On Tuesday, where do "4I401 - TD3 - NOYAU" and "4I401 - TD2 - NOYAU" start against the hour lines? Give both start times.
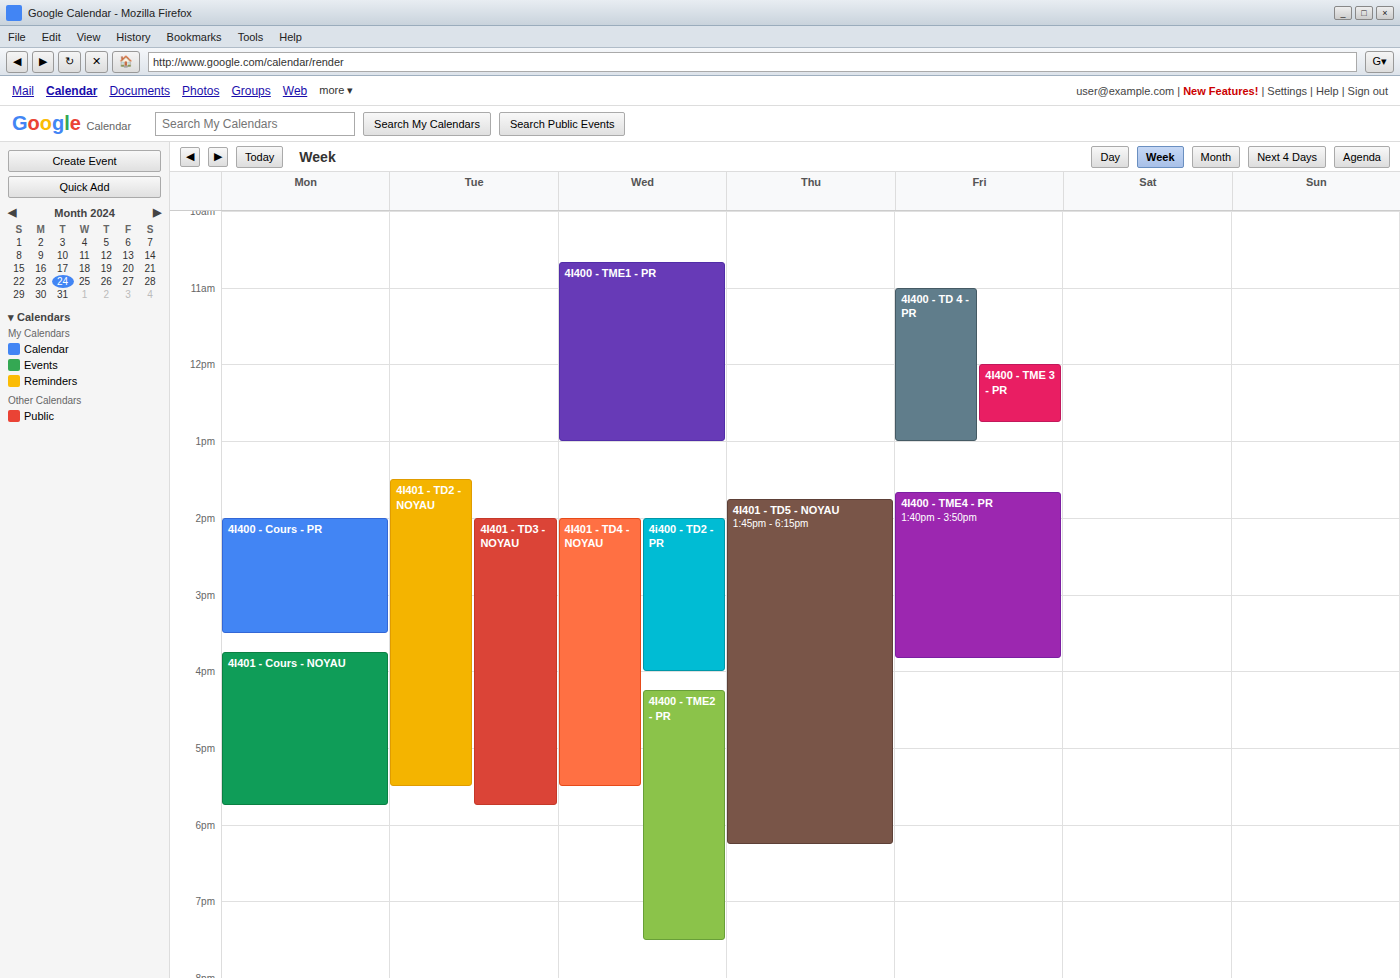
"4I401 - TD3 - NOYAU": 14:00, exactly on the 14:00 line. "4I401 - TD2 - NOYAU": 13:30, halfway between the 13:00 and 14:00 lines.